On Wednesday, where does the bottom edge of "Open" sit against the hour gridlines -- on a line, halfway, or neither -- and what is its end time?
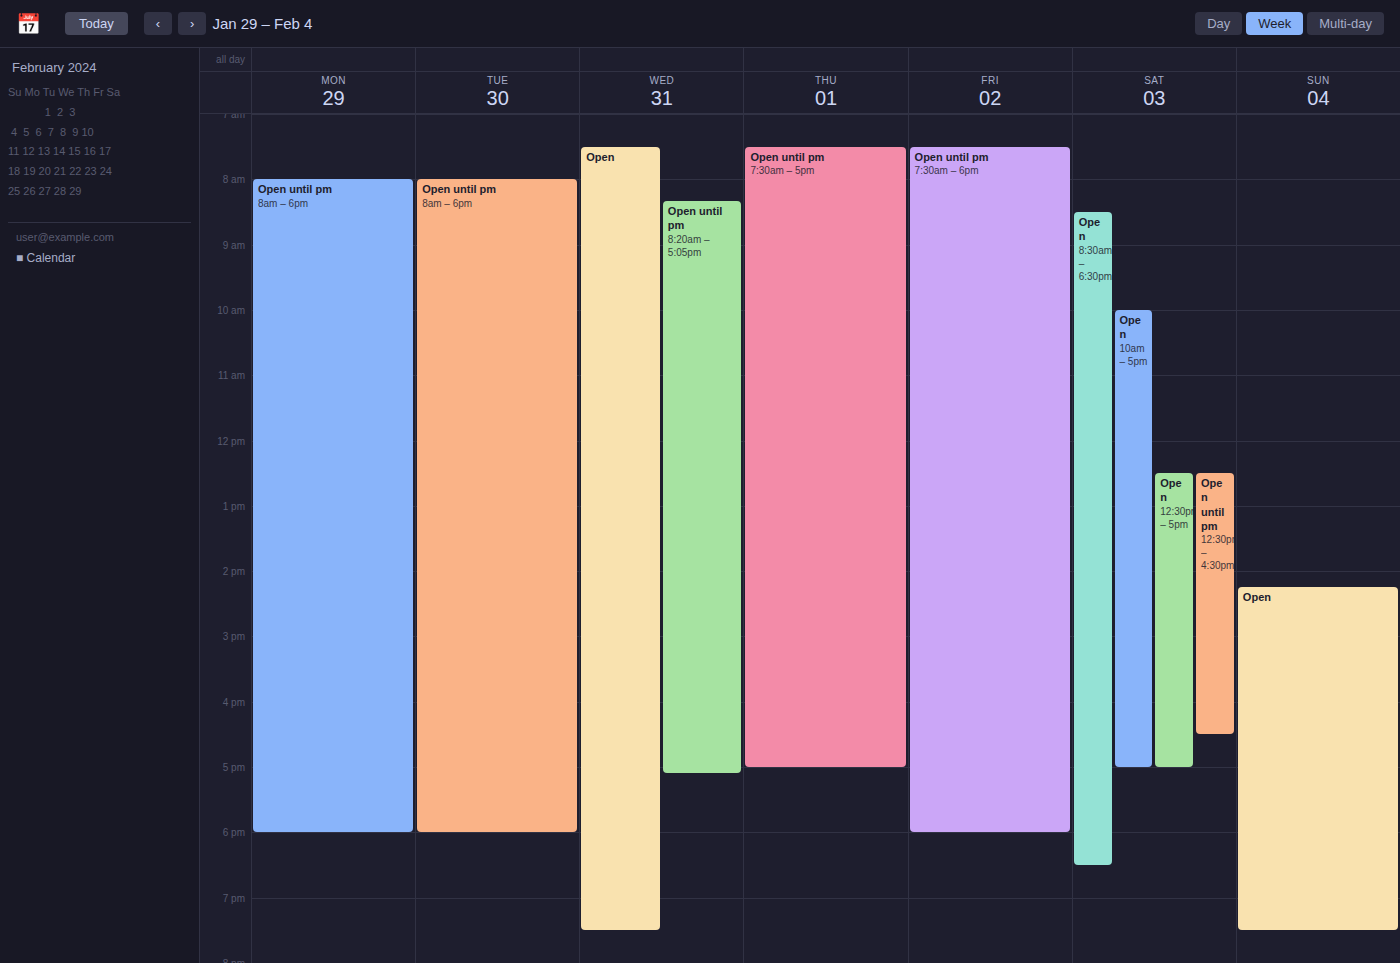
7:30 PM -- halfway between the 7 PM and 8 PM lines.